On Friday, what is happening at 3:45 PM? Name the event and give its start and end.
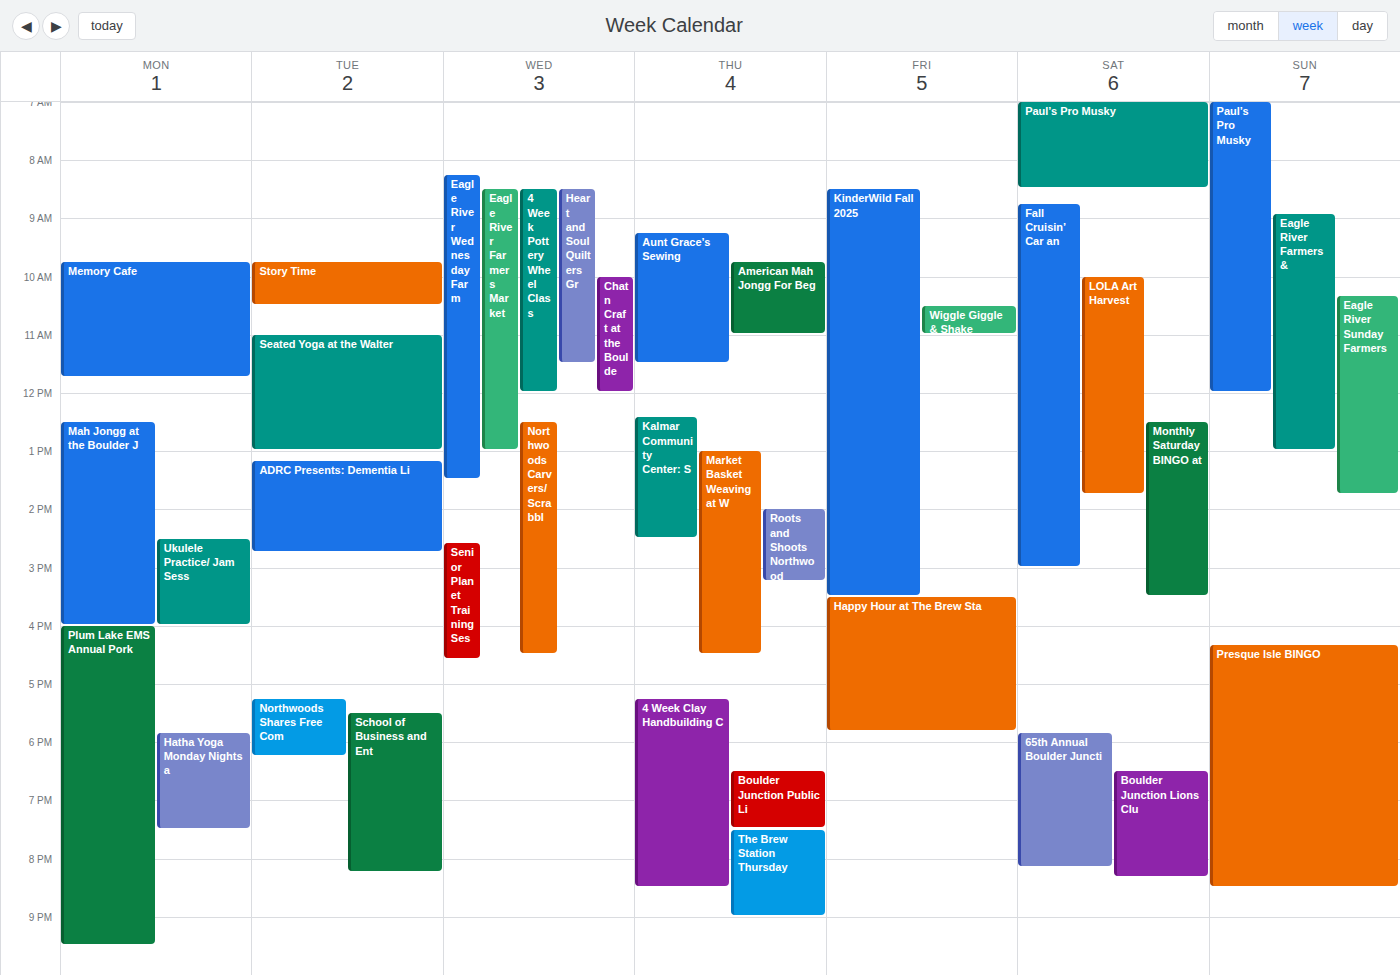
"Happy Hour at The Brew Sta", 3:30 PM to 5:50 PM